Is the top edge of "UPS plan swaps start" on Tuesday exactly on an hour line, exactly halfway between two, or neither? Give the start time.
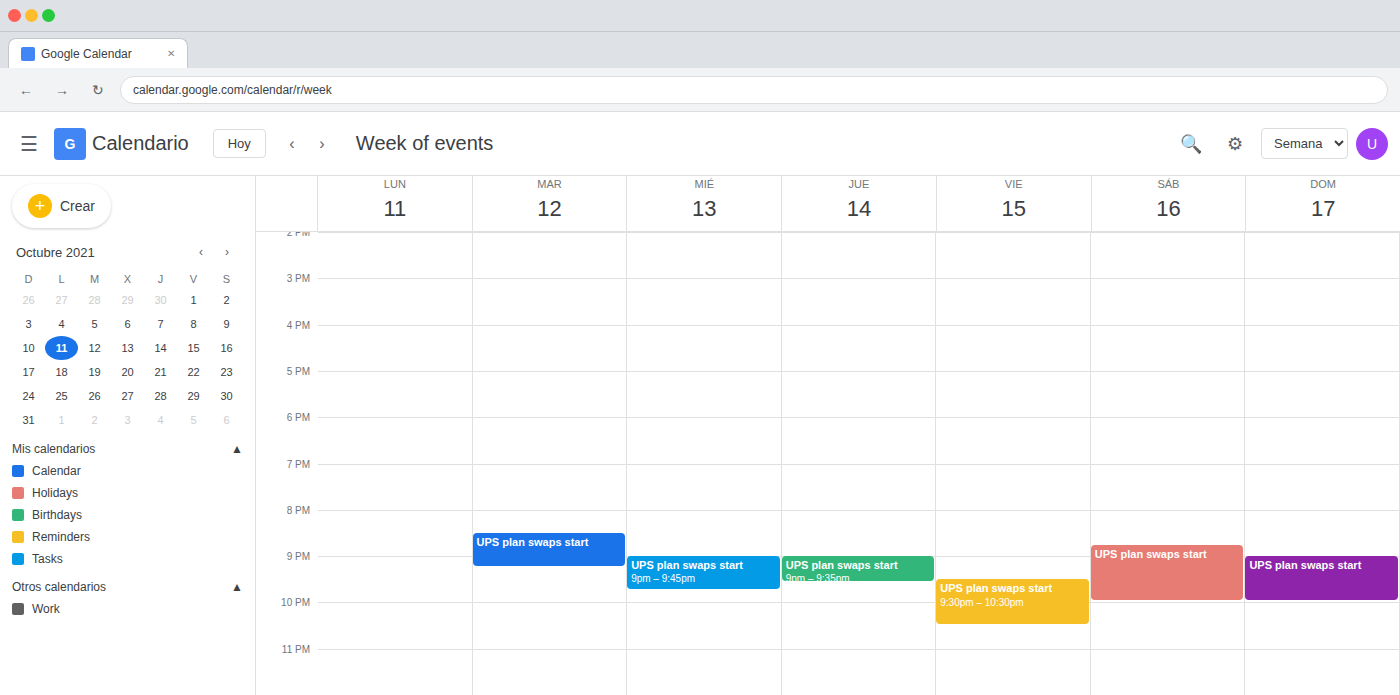
8:30 PM -- halfway between the 8 PM and 9 PM lines.